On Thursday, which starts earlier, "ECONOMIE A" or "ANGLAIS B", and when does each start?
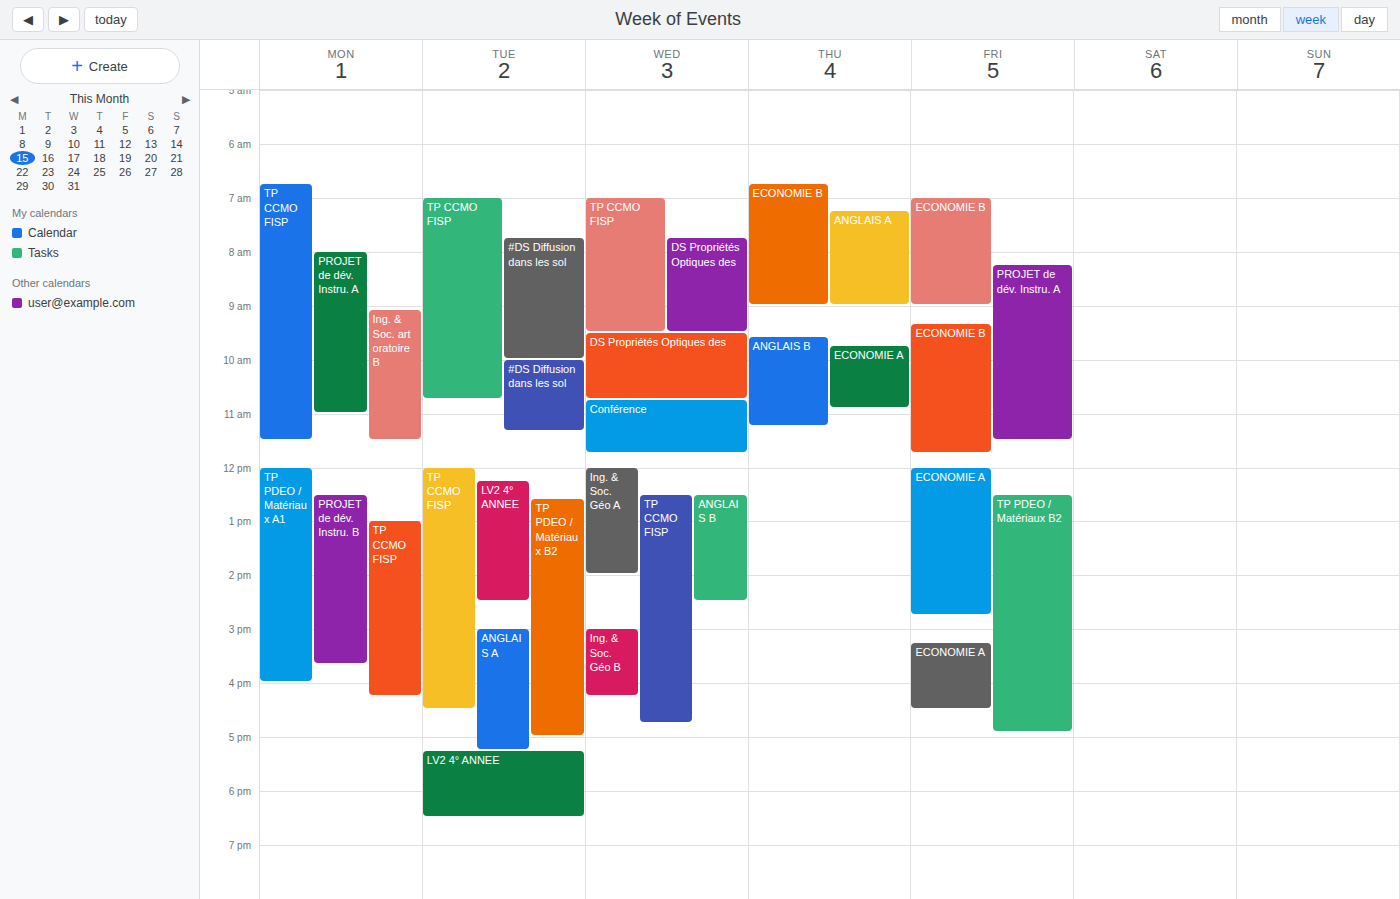
"ANGLAIS B" 9:35 AM; "ECONOMIE A" 9:45 AM.